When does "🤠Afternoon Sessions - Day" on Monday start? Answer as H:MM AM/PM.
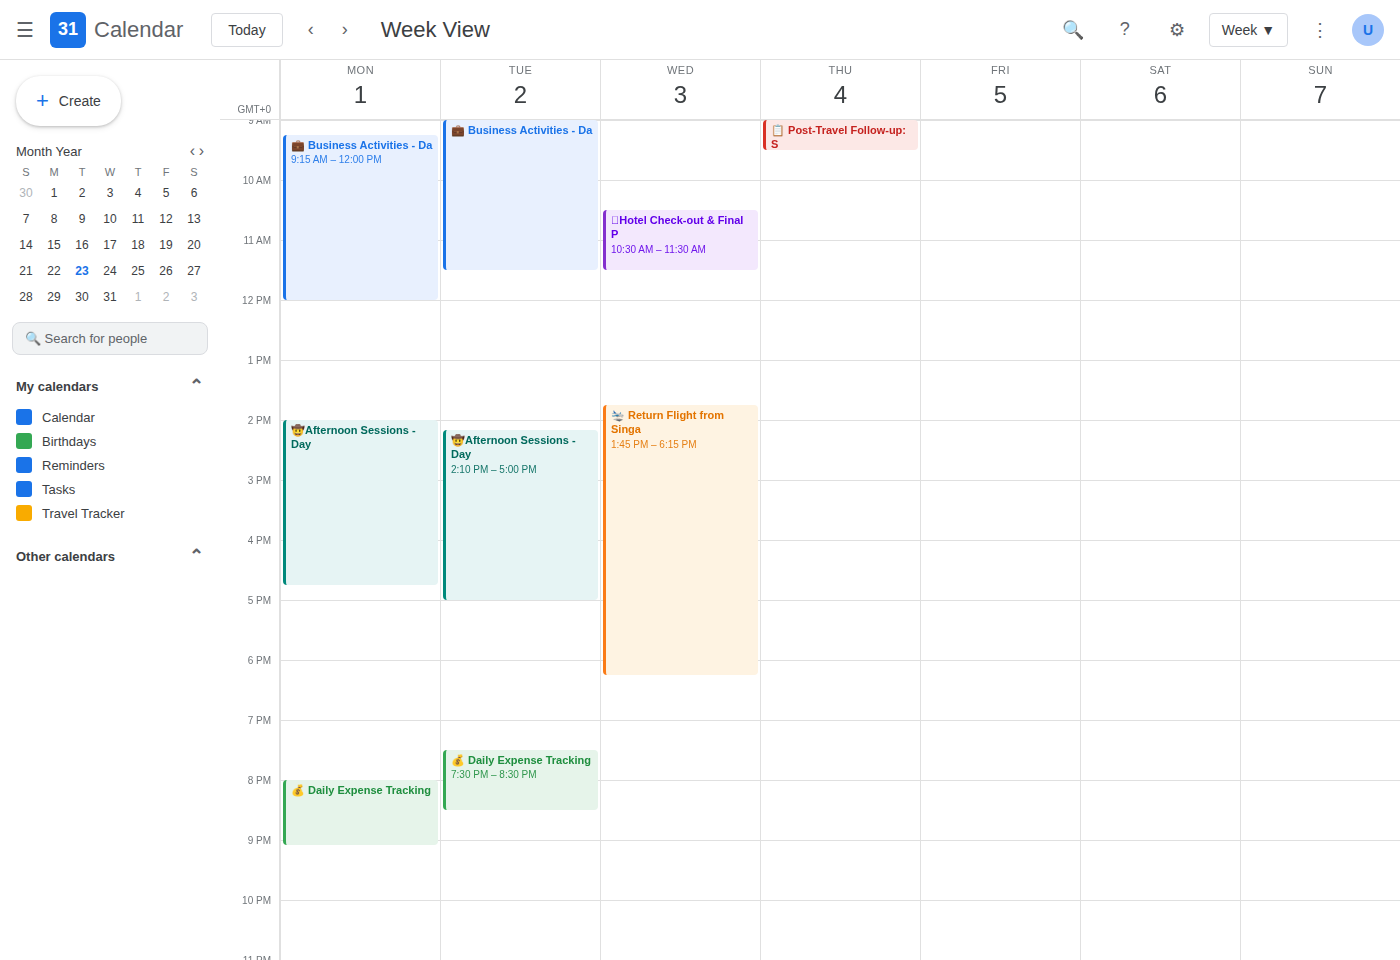
2:00 PM